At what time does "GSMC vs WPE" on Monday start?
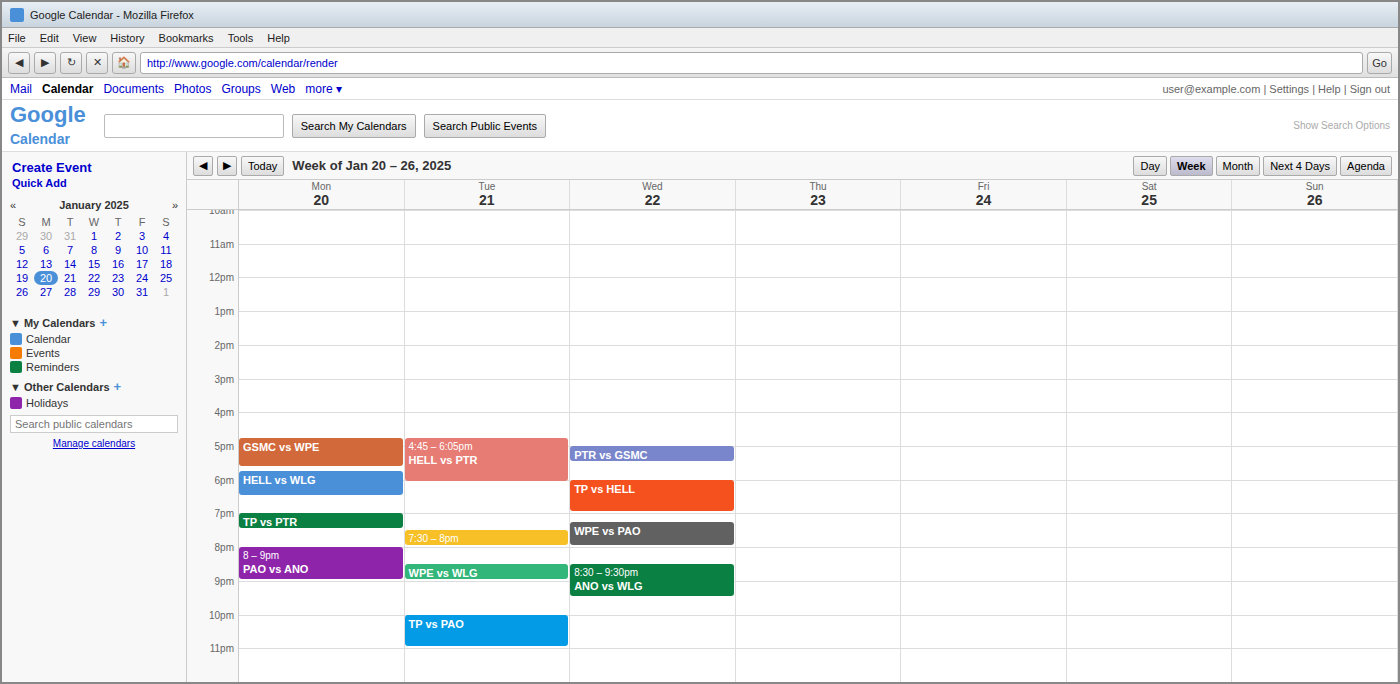
16:45